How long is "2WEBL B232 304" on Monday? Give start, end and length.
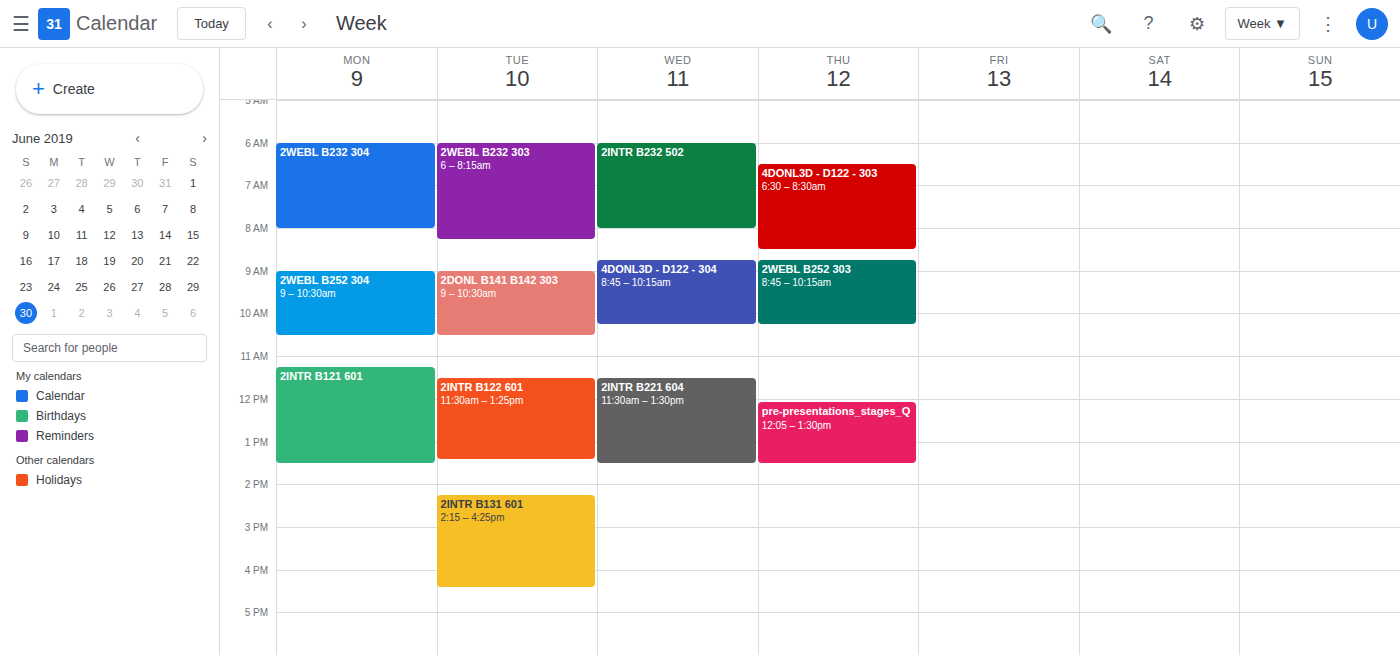
6:00 AM to 8:00 AM, 2 hours